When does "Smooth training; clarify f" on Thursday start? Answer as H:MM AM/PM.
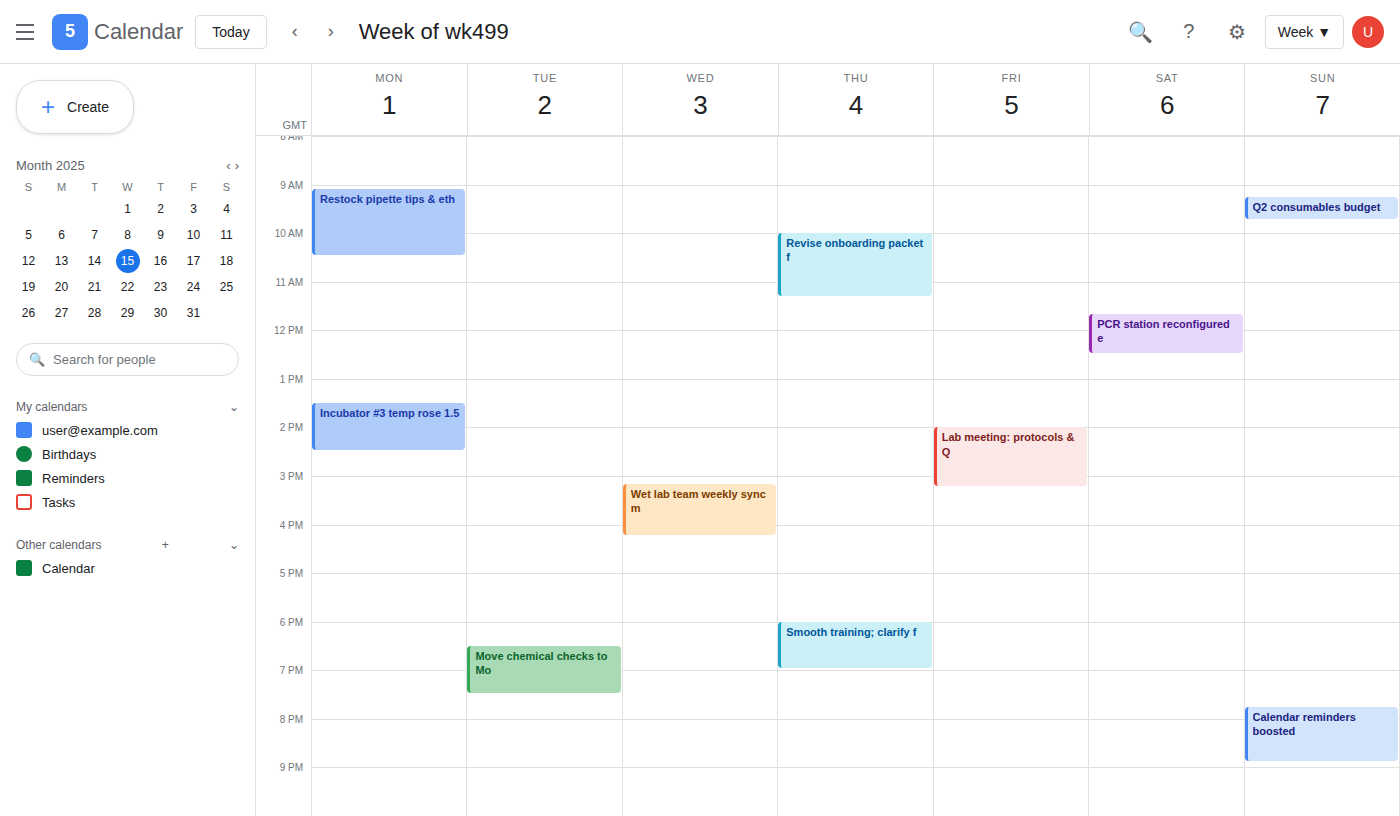
6:00 PM